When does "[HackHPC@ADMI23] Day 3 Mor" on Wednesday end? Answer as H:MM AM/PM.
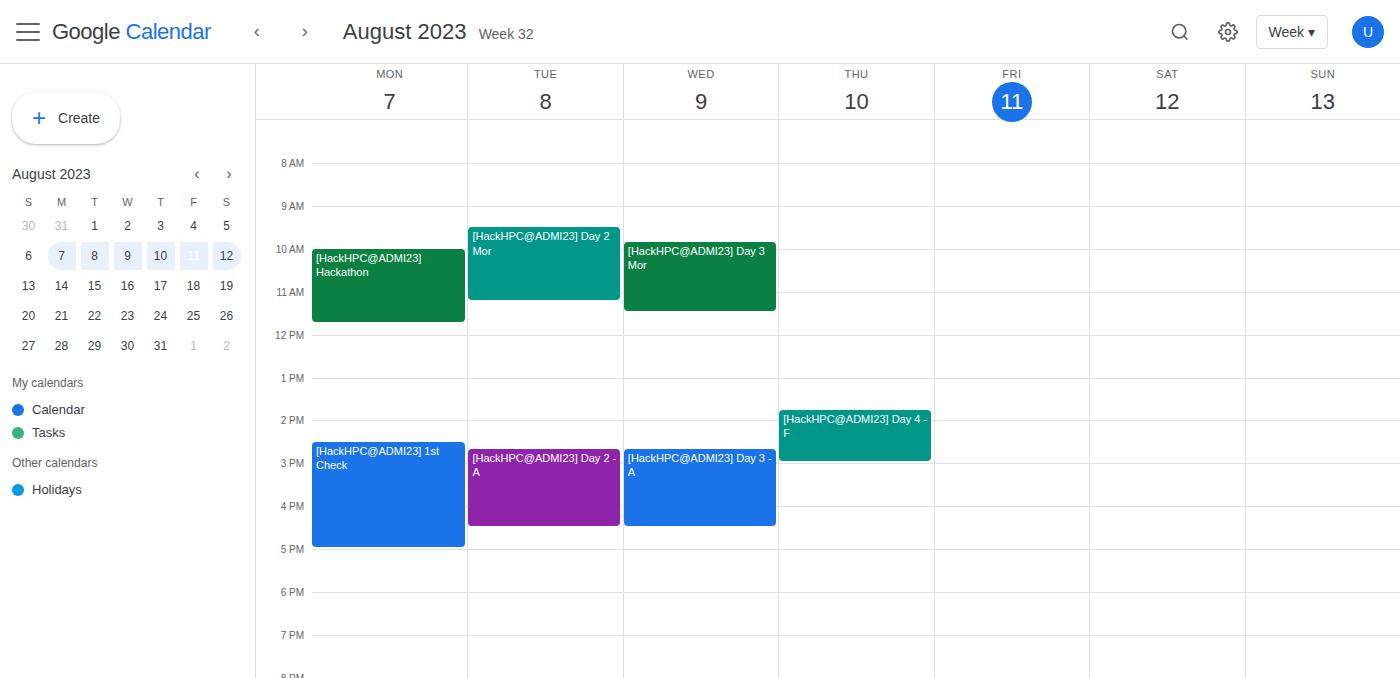
11:30 AM